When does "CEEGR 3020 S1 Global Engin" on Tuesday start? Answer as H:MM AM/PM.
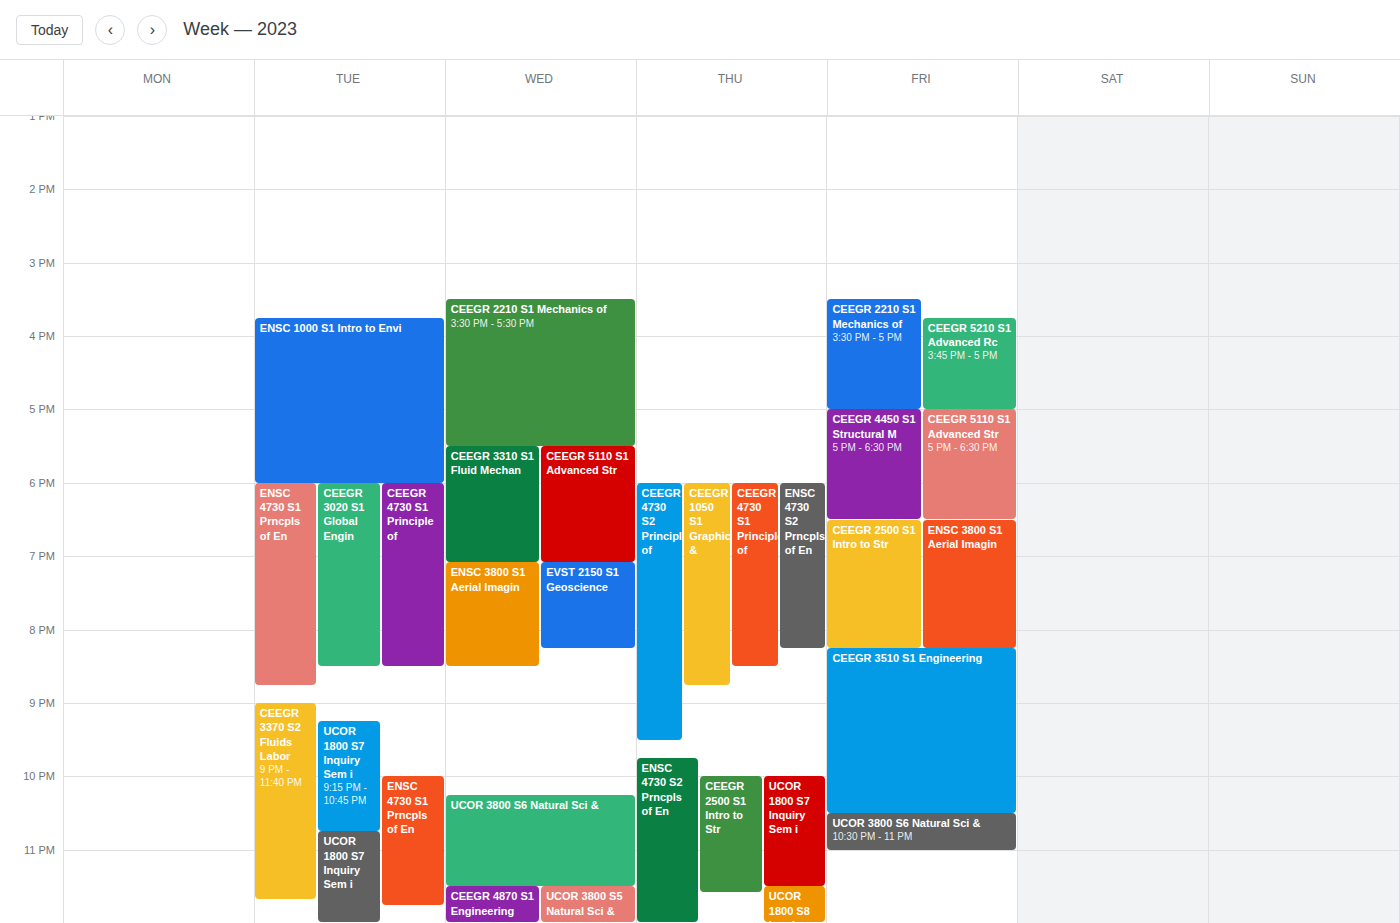
6:00 PM